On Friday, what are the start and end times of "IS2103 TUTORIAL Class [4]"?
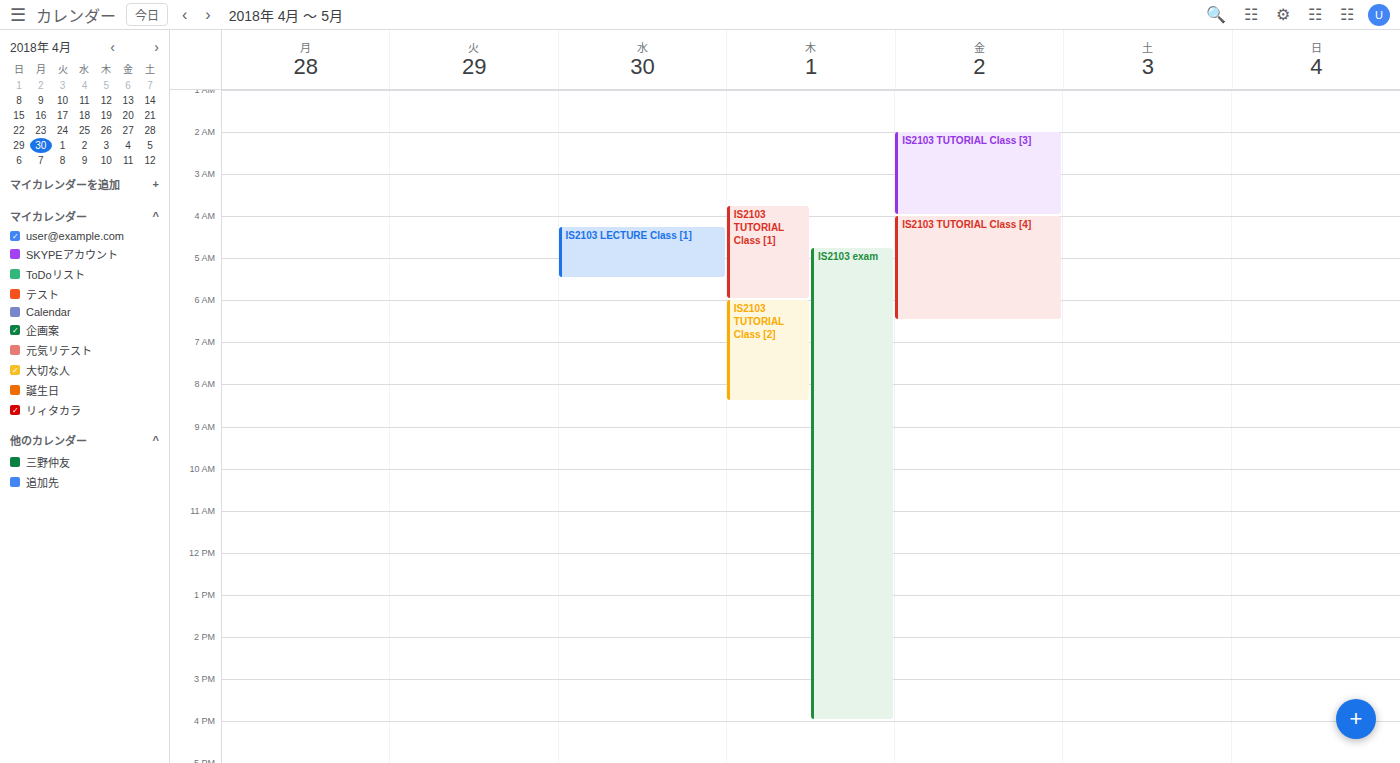
4:00 AM to 6:30 AM